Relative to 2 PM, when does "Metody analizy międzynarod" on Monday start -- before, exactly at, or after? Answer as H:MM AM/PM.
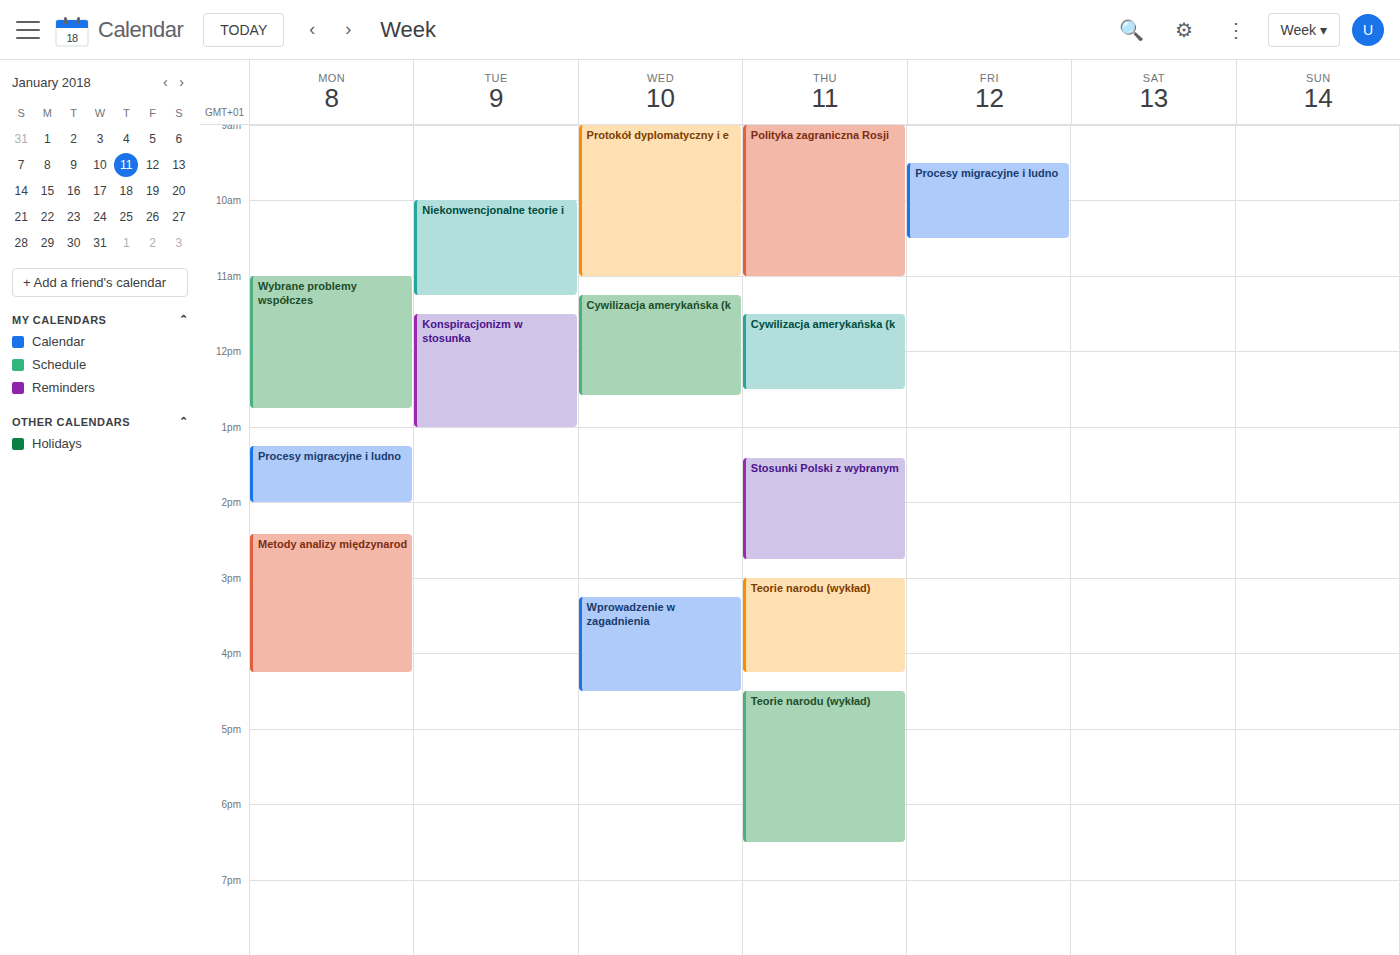
2:25 PM -- after 2 PM, 25 minutes below the 2 PM line.